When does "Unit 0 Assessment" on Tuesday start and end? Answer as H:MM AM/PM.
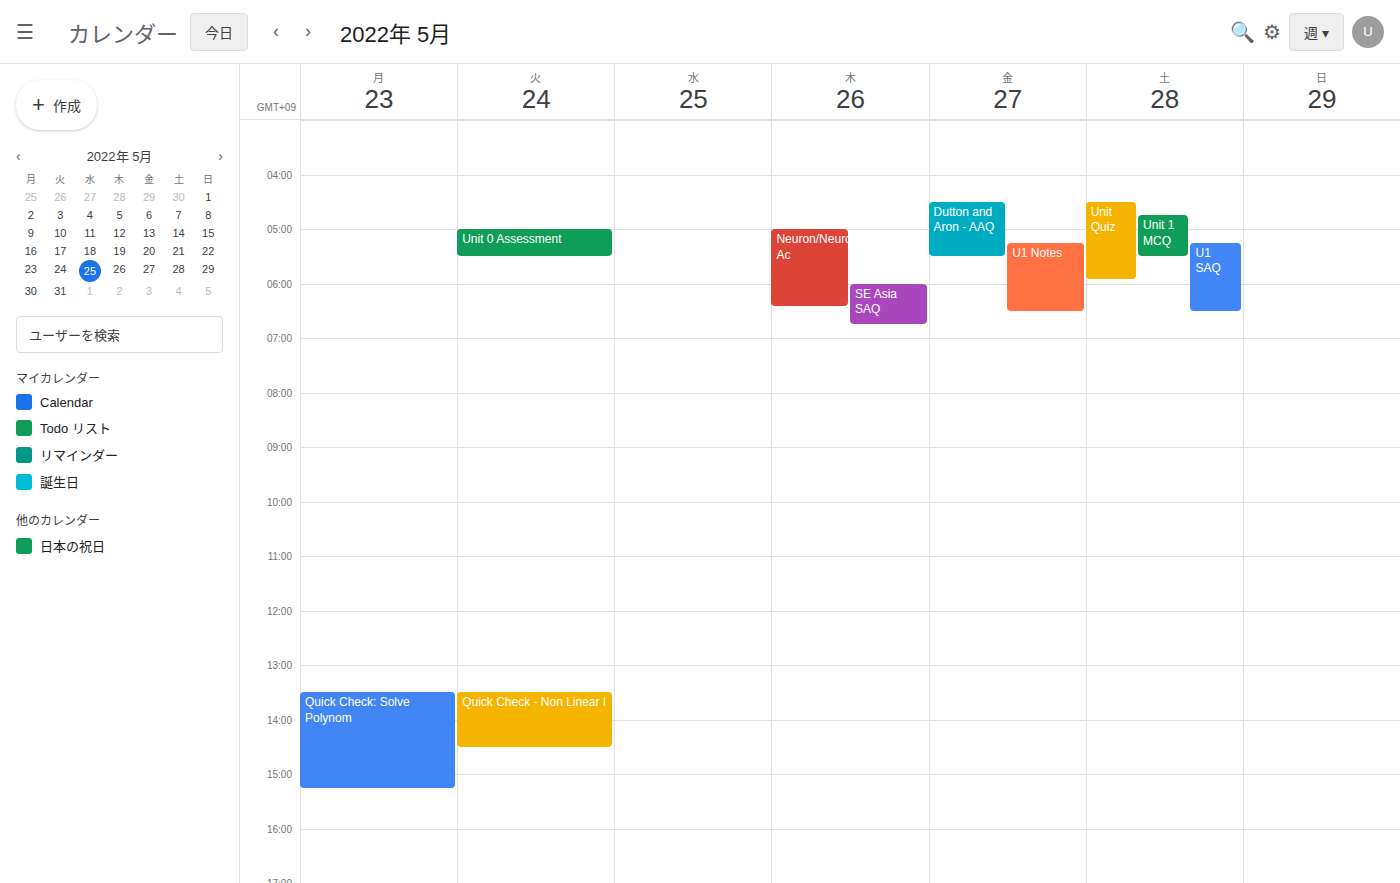
5:00 AM to 5:30 AM